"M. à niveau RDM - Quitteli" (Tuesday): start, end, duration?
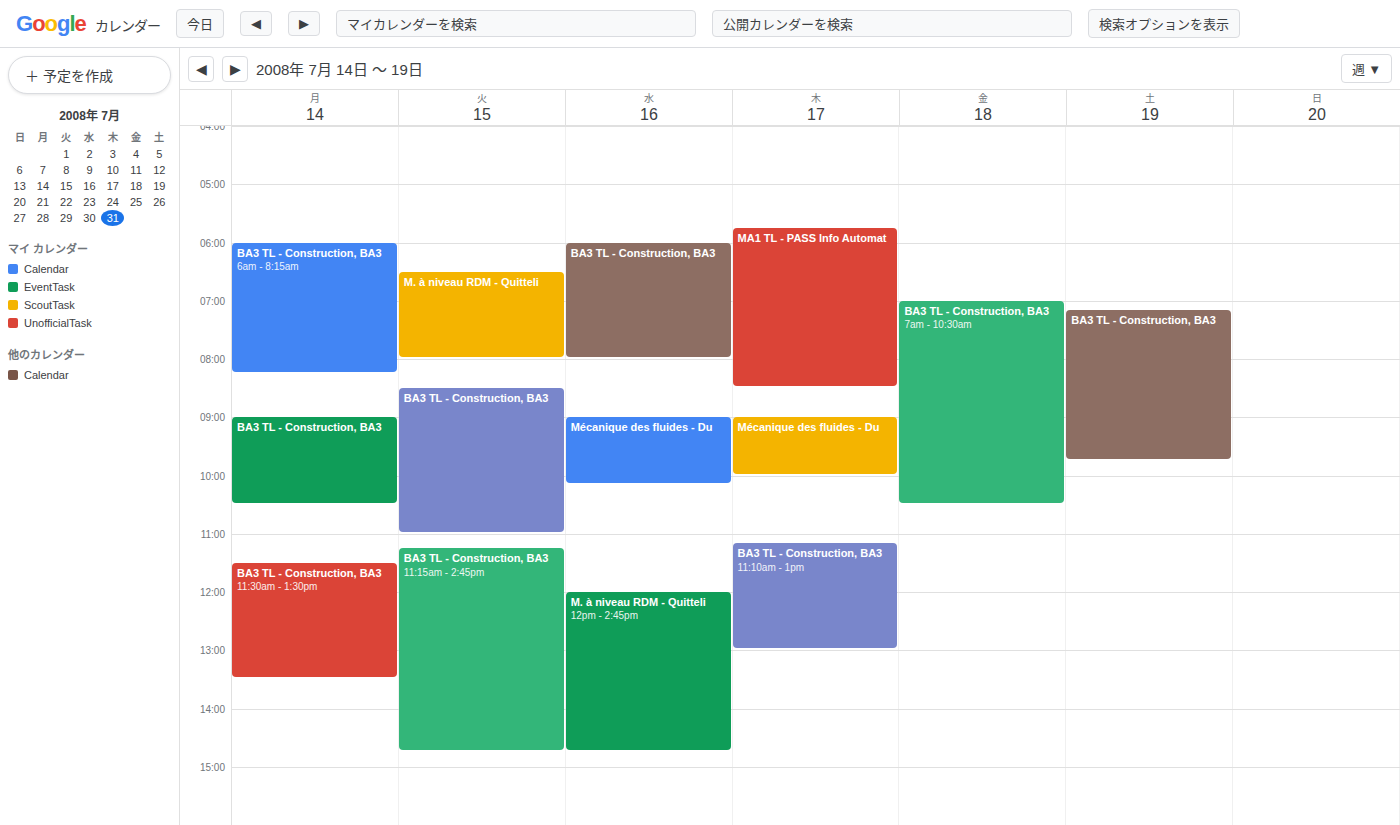
6:30 AM to 8:00 AM, 1 hour 30 minutes